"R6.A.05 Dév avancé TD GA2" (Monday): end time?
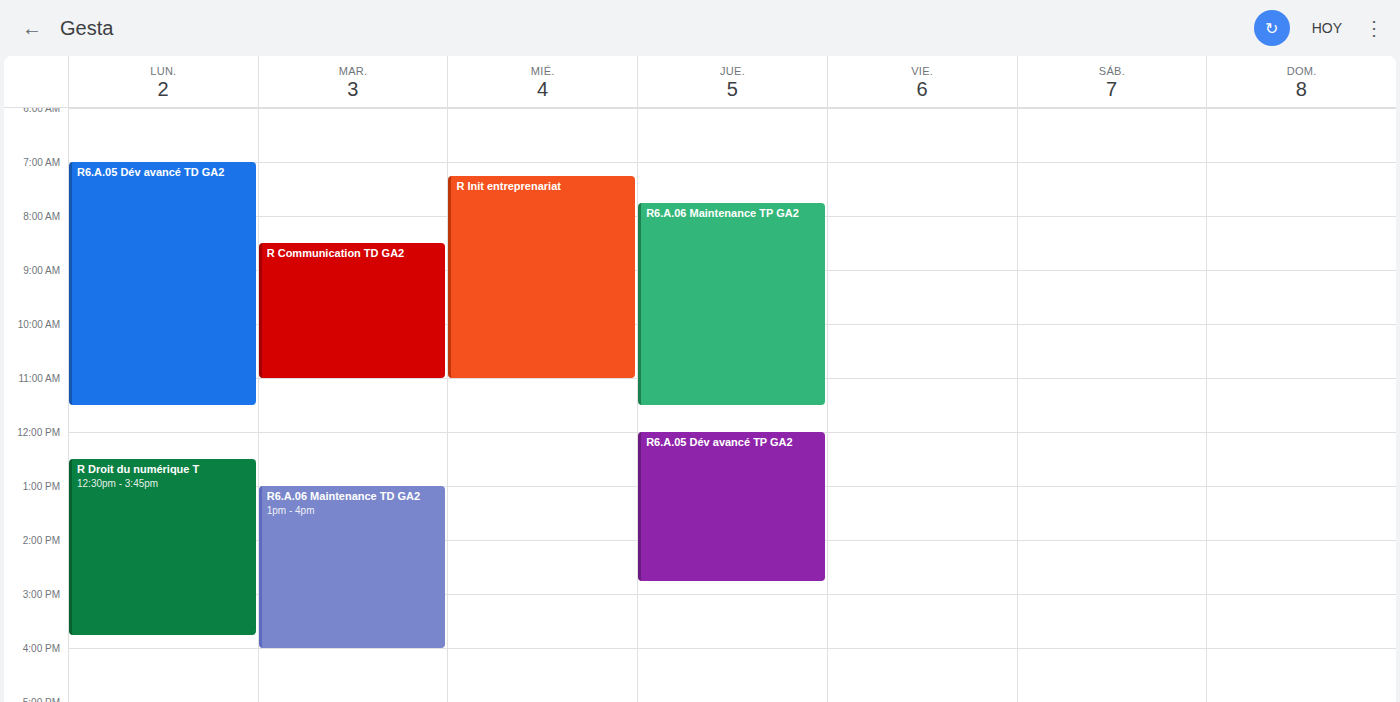
11:30 AM